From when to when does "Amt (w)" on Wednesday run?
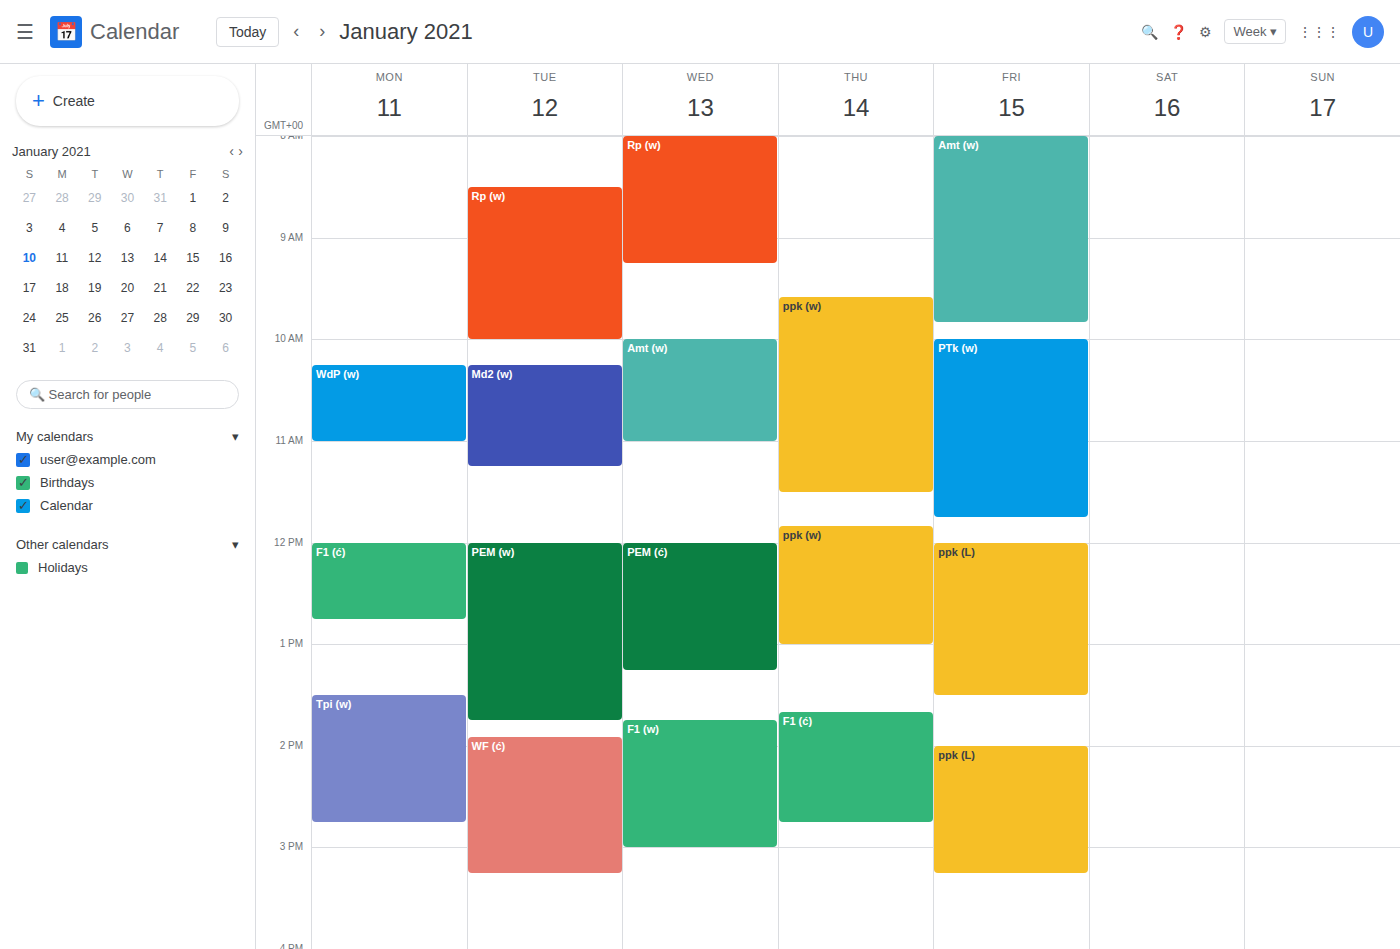
10:00 AM to 11:00 AM